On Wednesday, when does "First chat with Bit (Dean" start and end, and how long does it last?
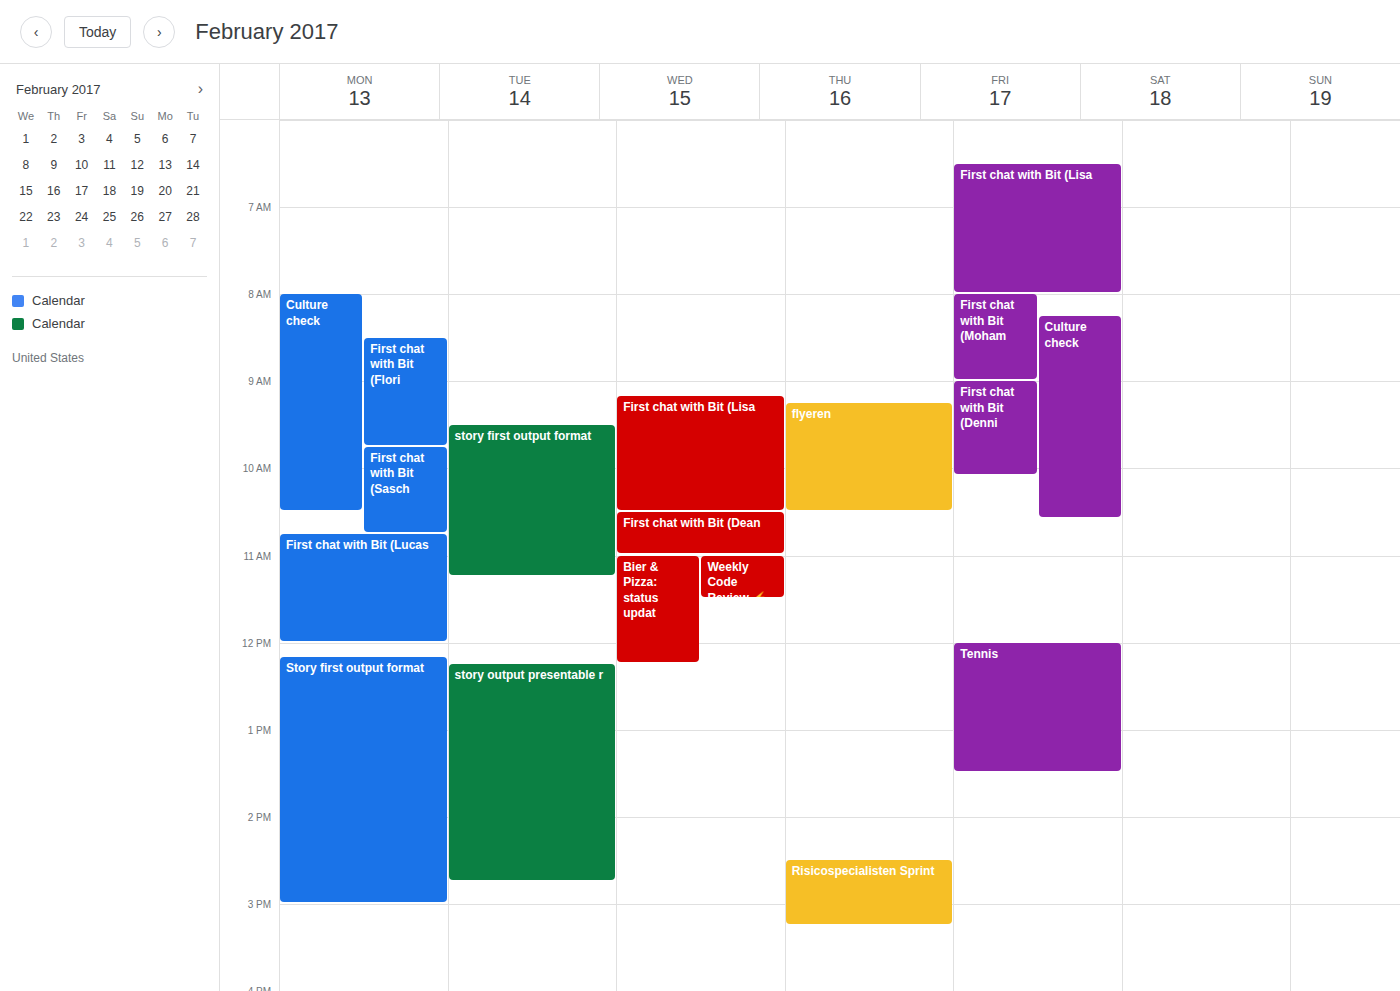
10:30 AM to 11:00 AM, 30 minutes